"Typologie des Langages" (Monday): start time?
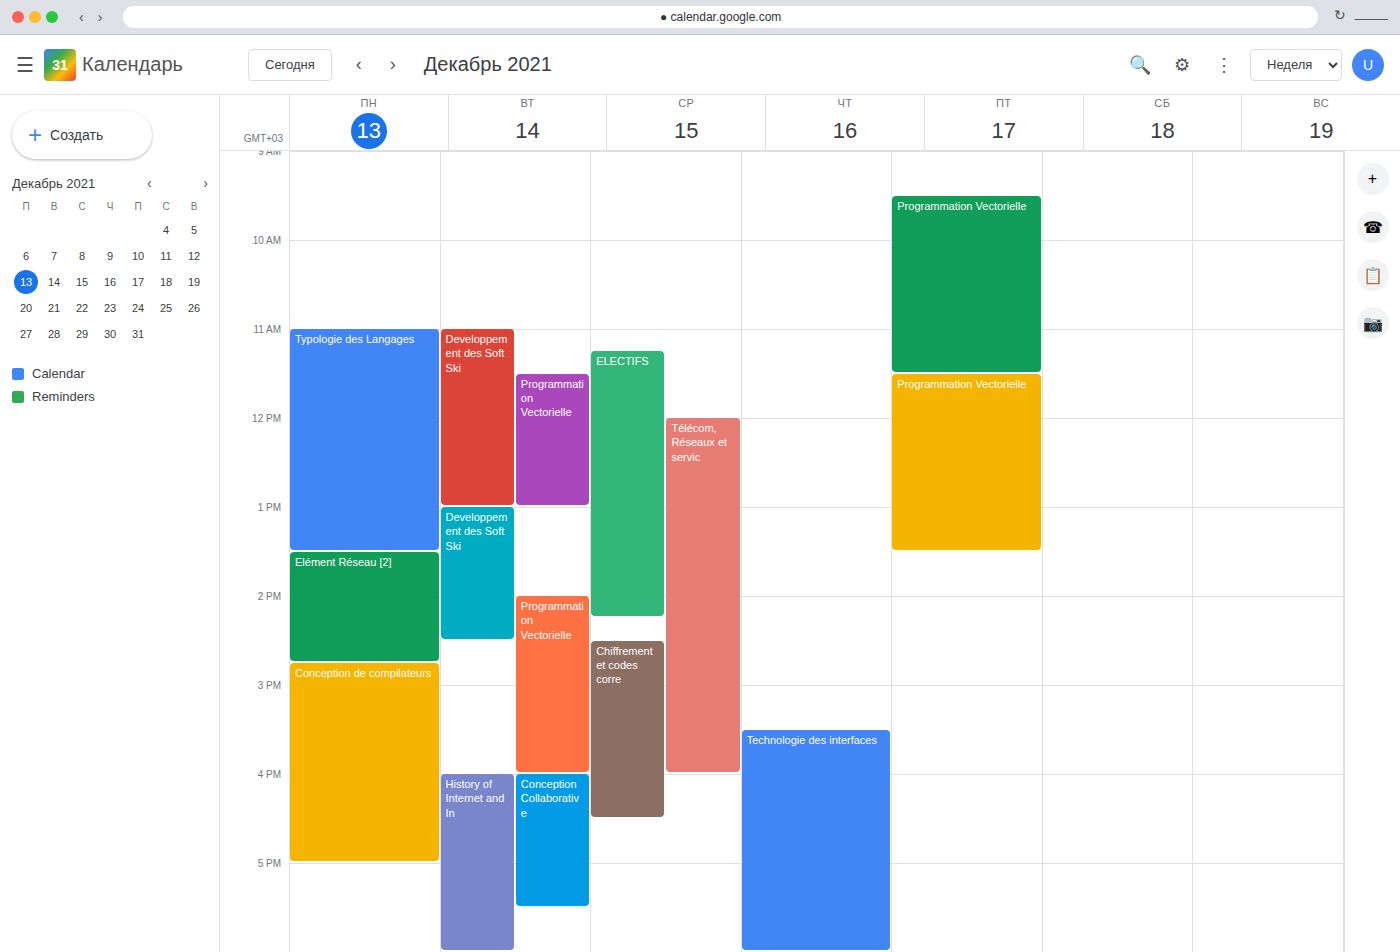
11:00 AM